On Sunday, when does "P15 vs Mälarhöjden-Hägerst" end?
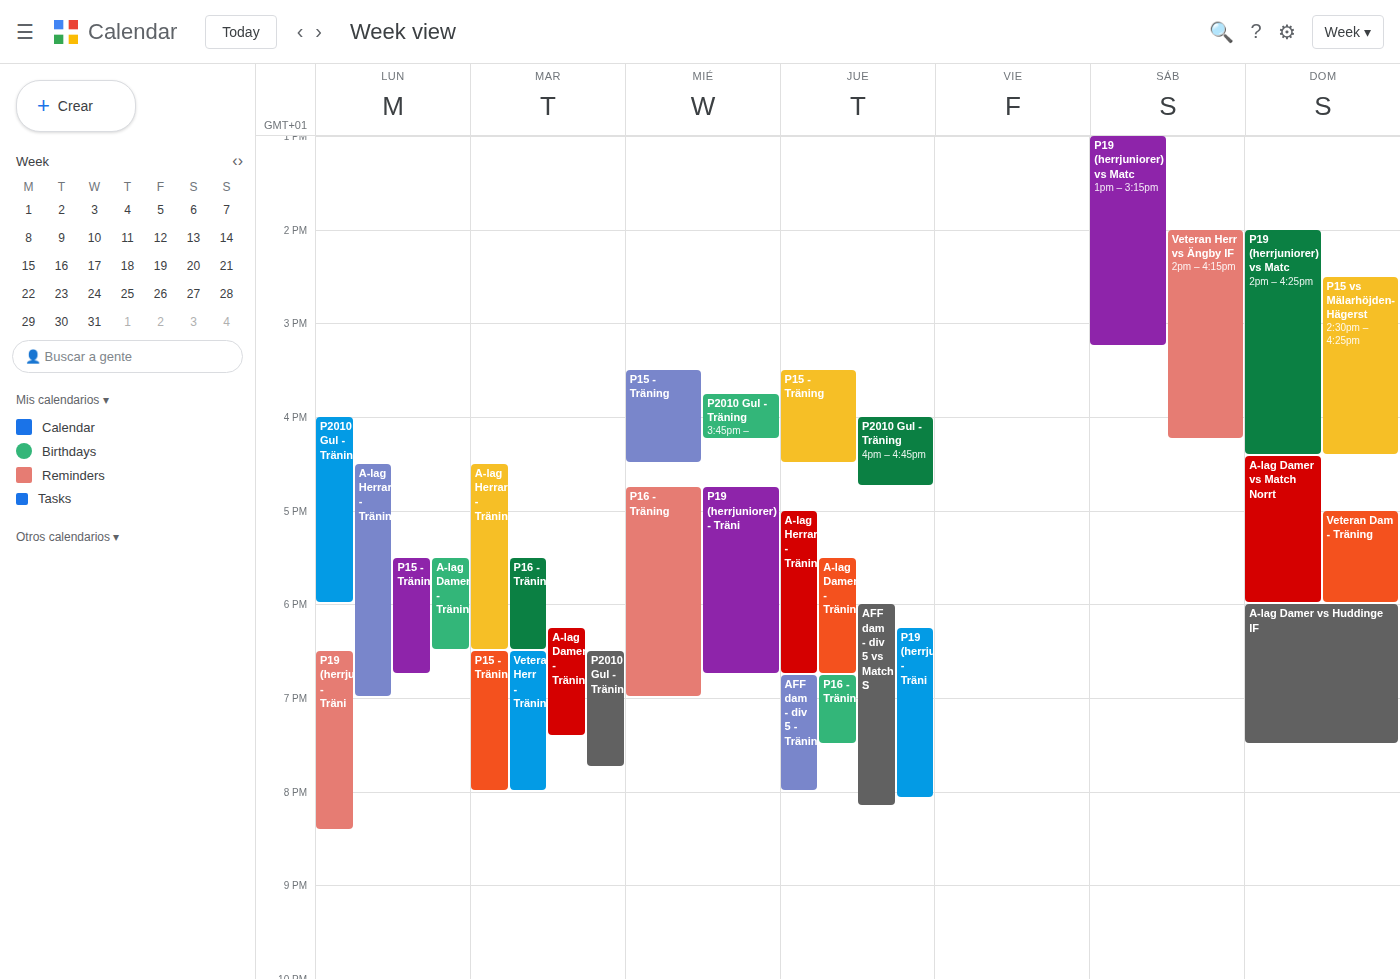
4:25 PM